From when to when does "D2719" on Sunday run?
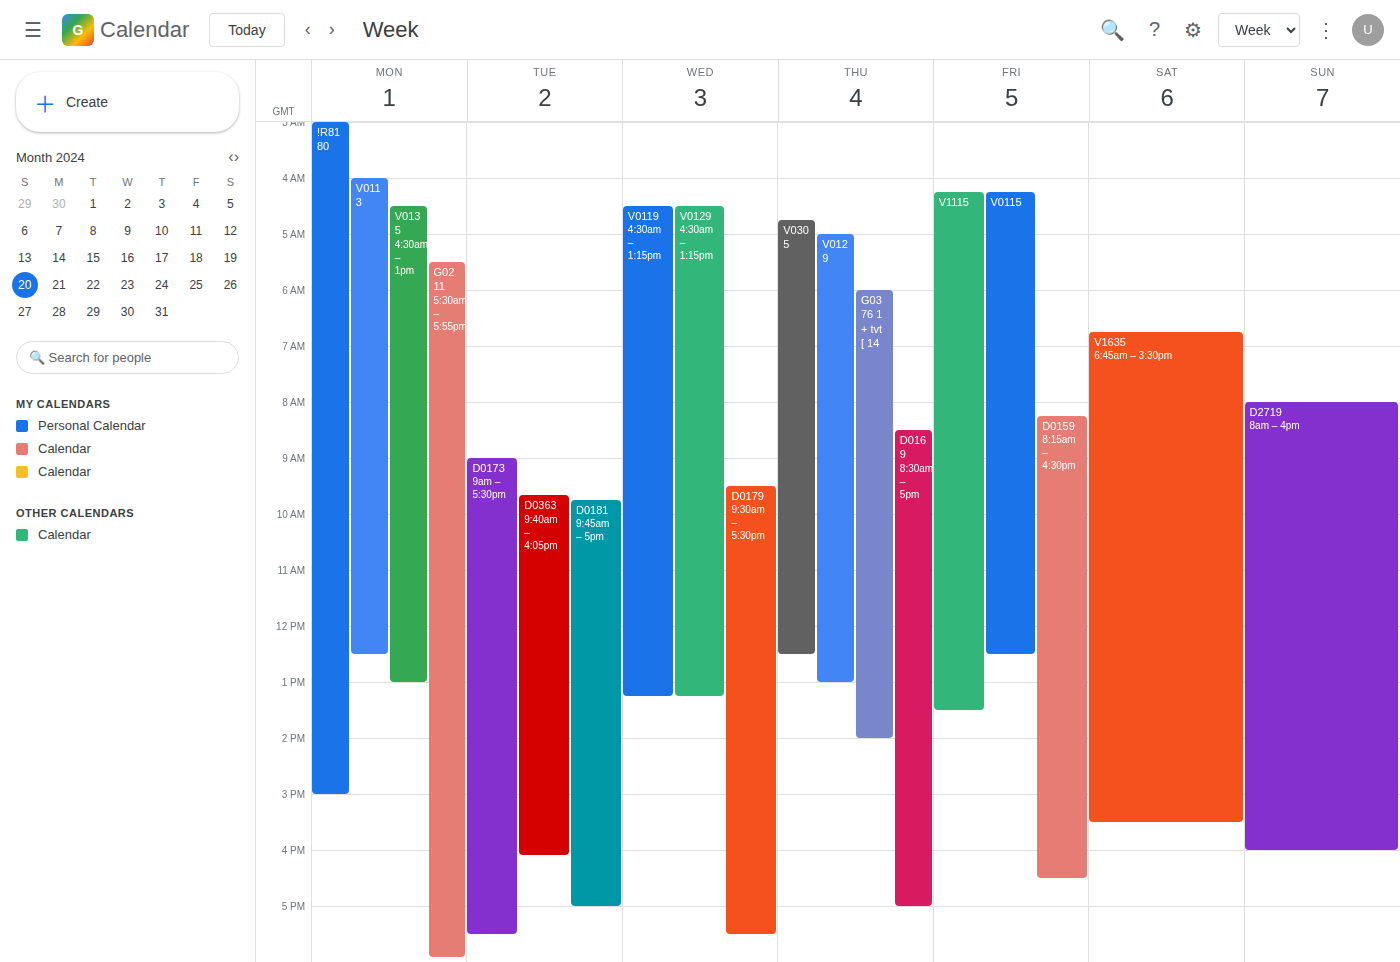
8:00 AM to 4:00 PM